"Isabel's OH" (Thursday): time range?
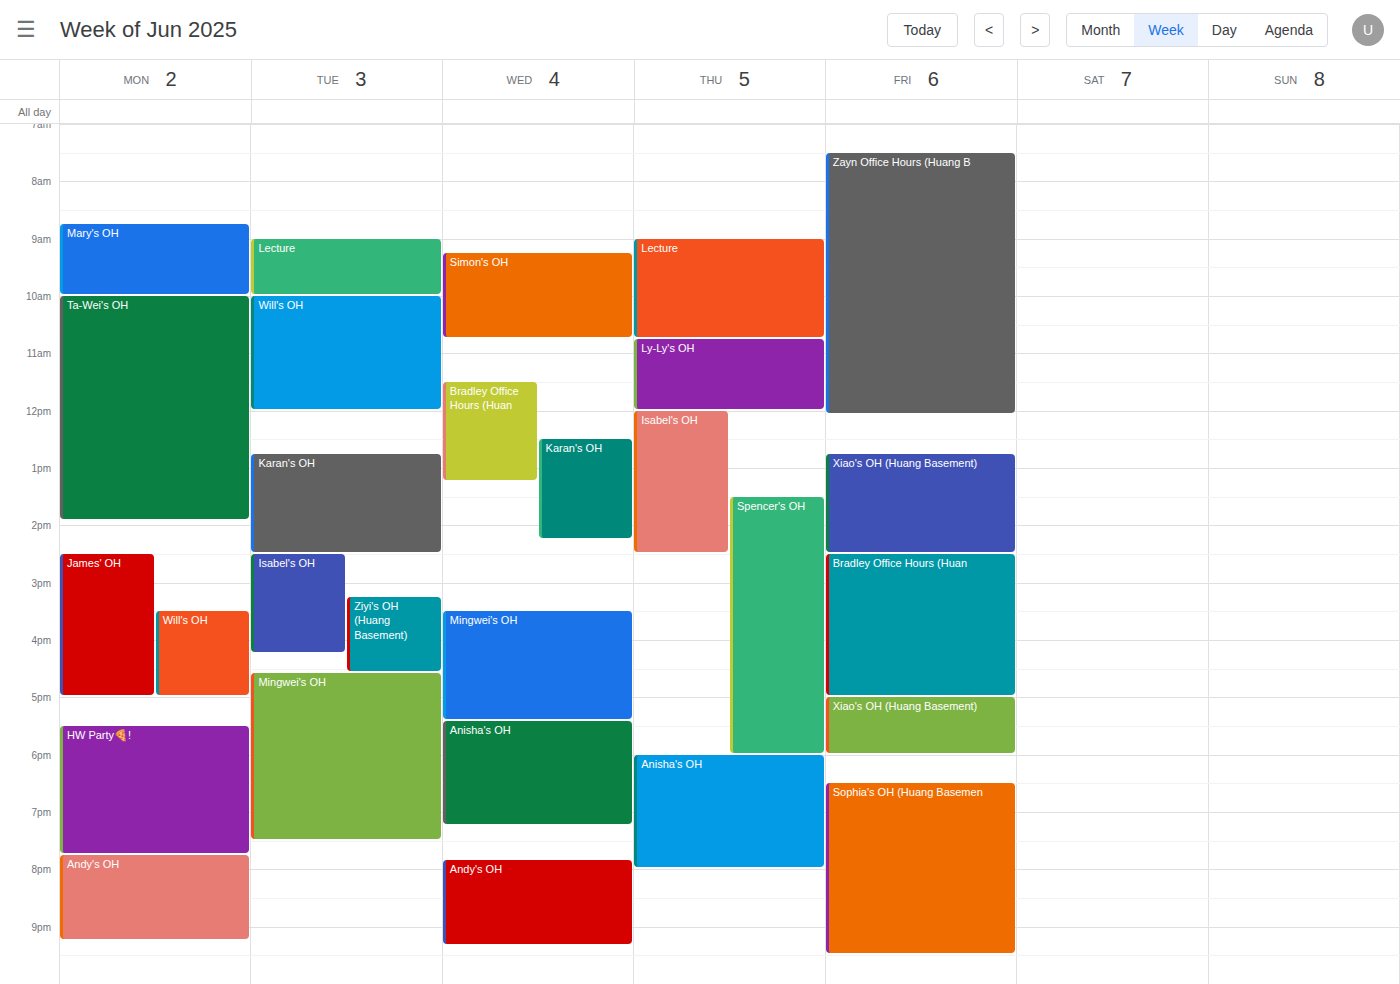
12:00 PM to 2:30 PM